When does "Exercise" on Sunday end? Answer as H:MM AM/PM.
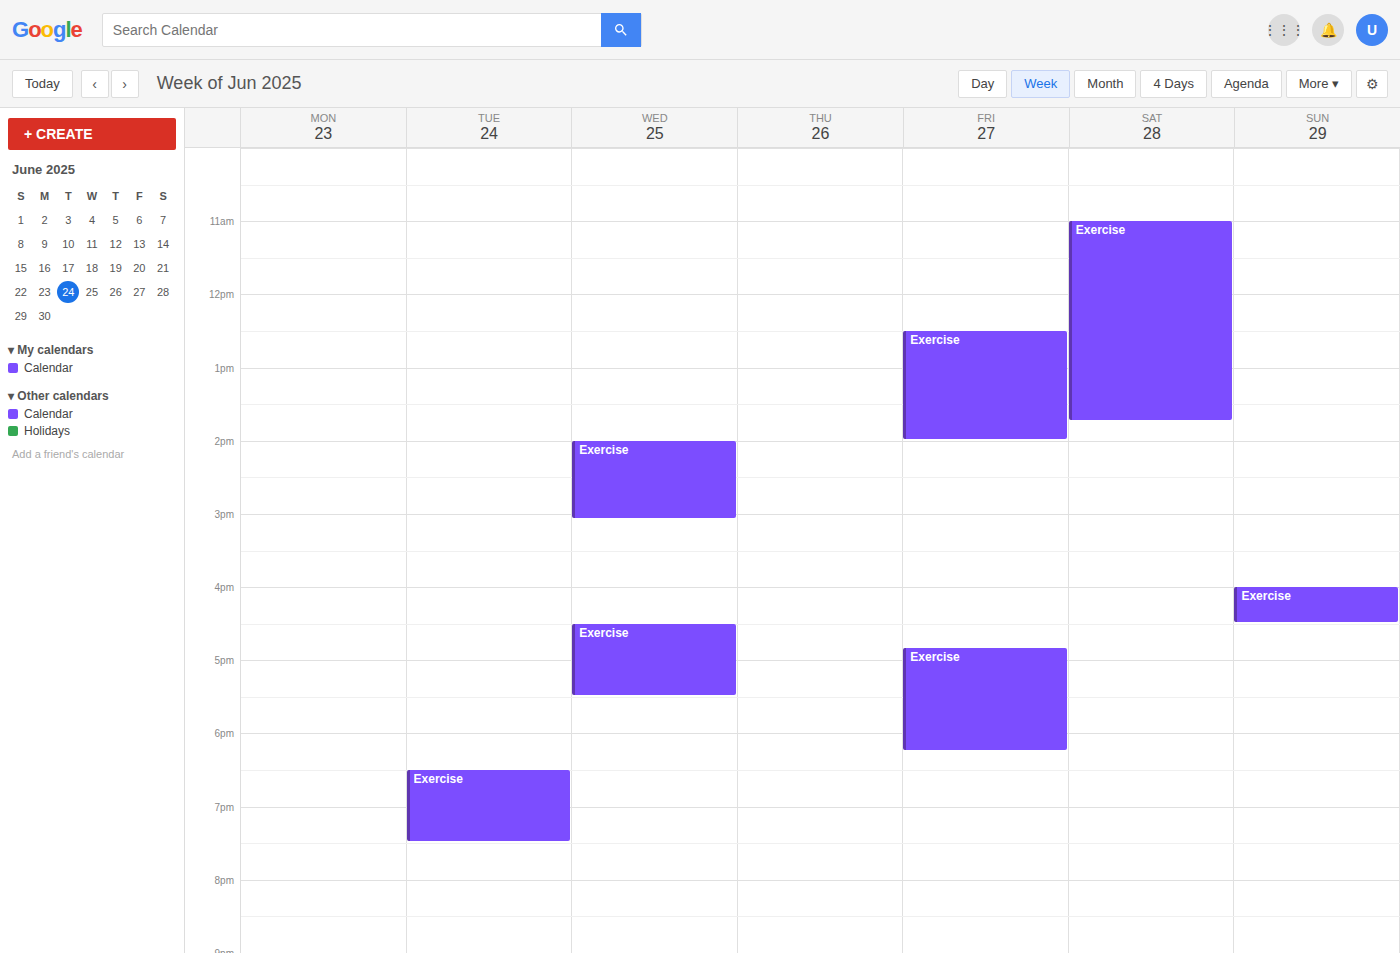
4:30 PM